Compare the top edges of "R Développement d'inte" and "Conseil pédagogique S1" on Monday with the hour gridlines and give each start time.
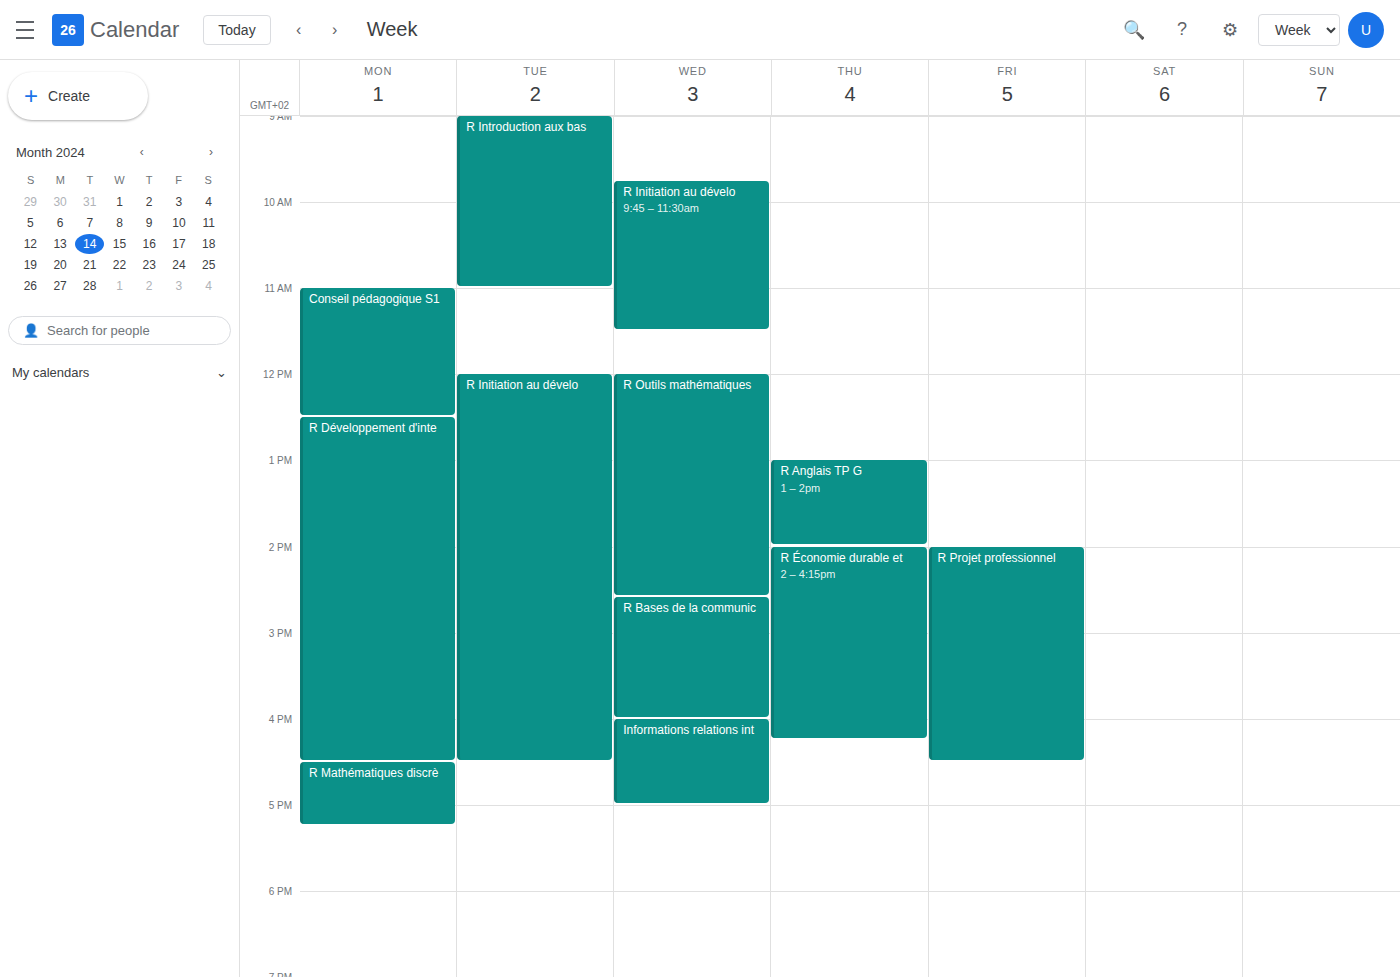
"R Développement d'inte": 12:30 PM, halfway between the 12 PM and 1 PM lines. "Conseil pédagogique S1": 11:00 AM, exactly on the 11 AM line.